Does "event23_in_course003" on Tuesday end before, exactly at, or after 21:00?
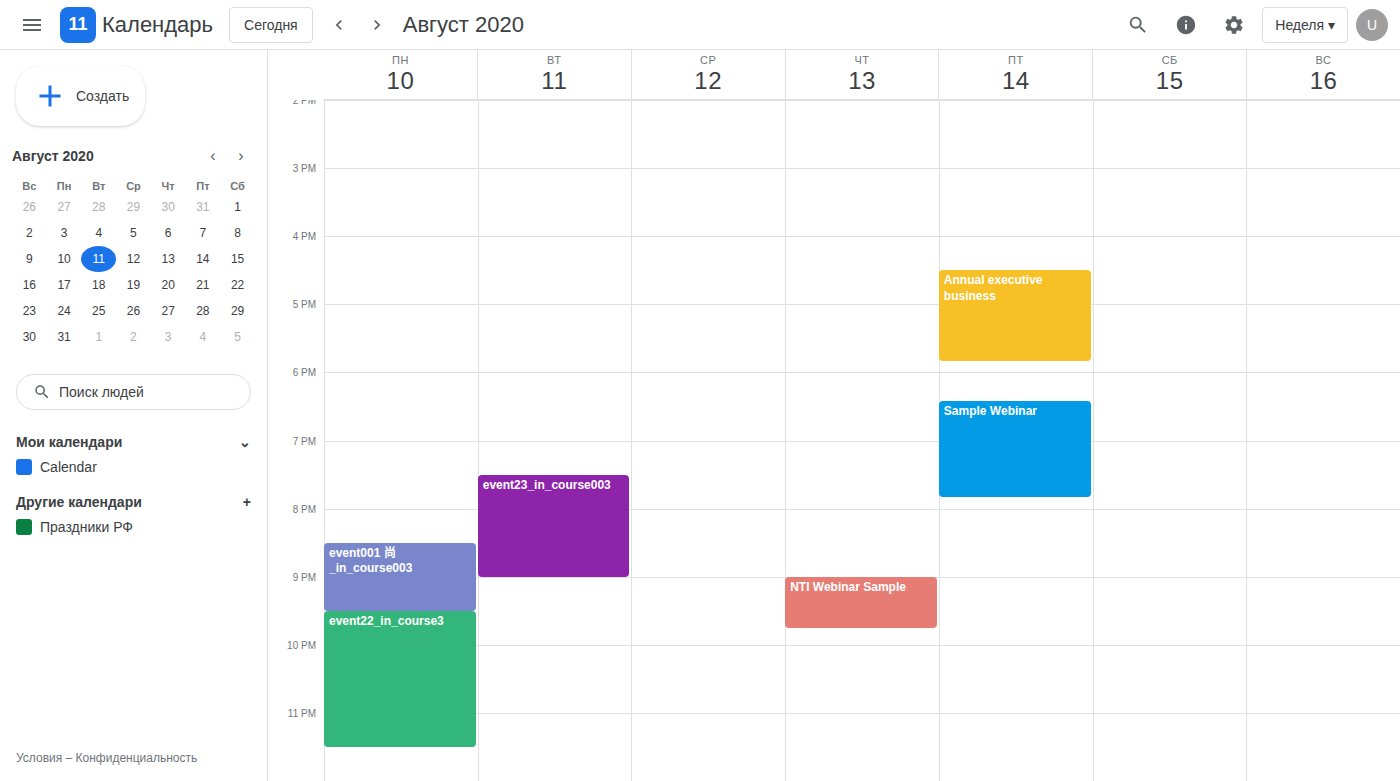
21:00 -- exactly at 21:00, on the 21:00 line.